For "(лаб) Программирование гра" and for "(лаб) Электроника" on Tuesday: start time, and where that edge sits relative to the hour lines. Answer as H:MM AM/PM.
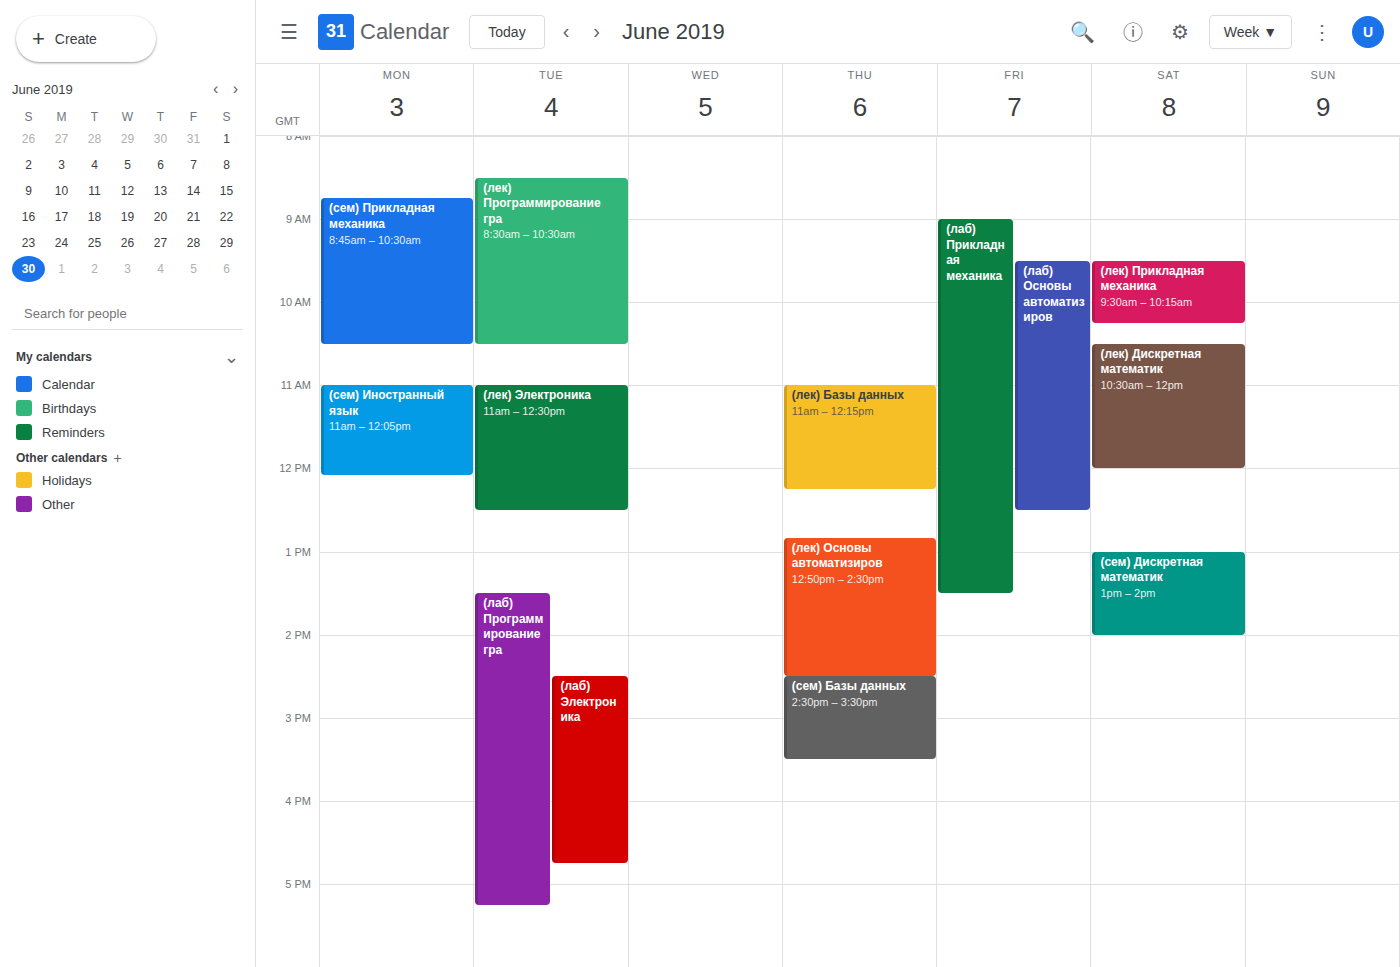
"(лаб) Программирование гра": 1:30 PM, halfway between the 1 PM and 2 PM lines. "(лаб) Электроника": 2:30 PM, halfway between the 2 PM and 3 PM lines.